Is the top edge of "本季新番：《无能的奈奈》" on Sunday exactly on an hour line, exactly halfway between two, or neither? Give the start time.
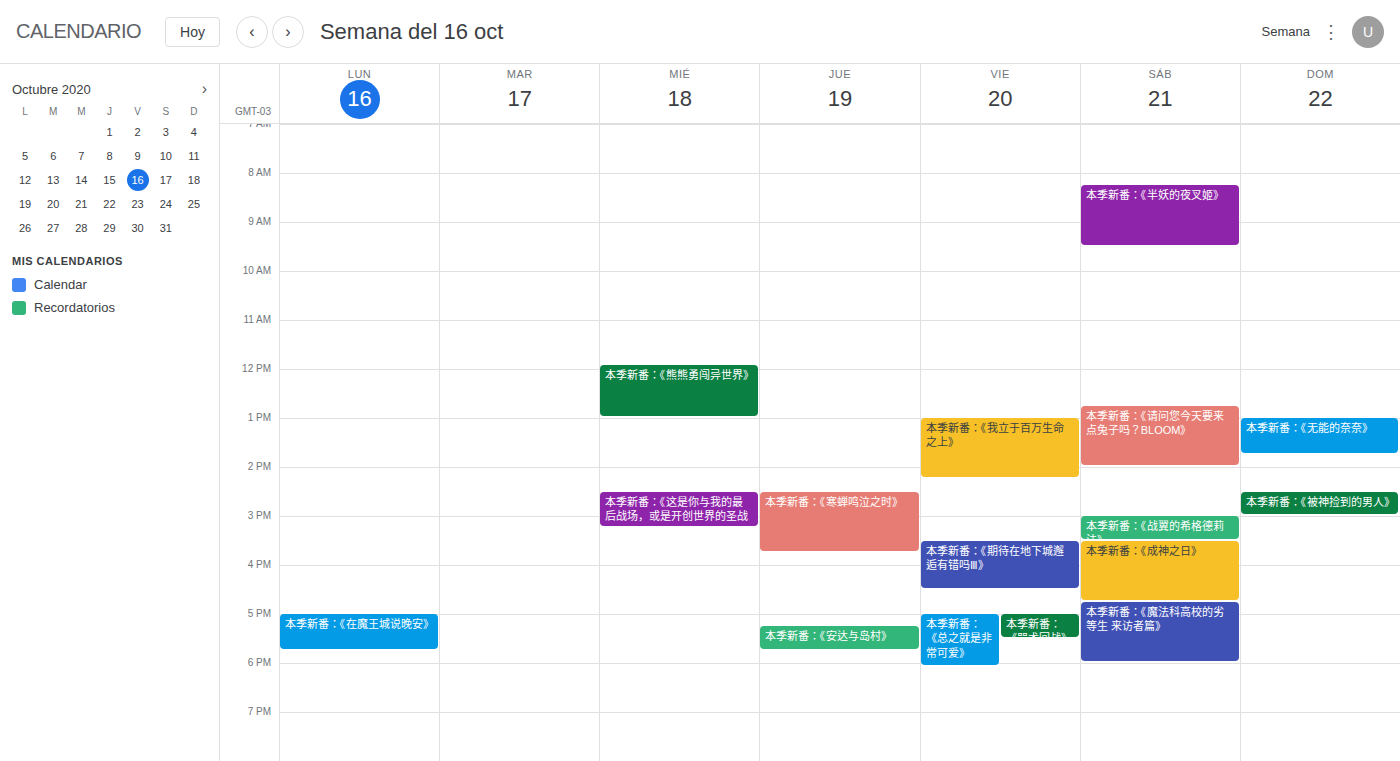
1:00 PM -- exactly on the 1 PM line.